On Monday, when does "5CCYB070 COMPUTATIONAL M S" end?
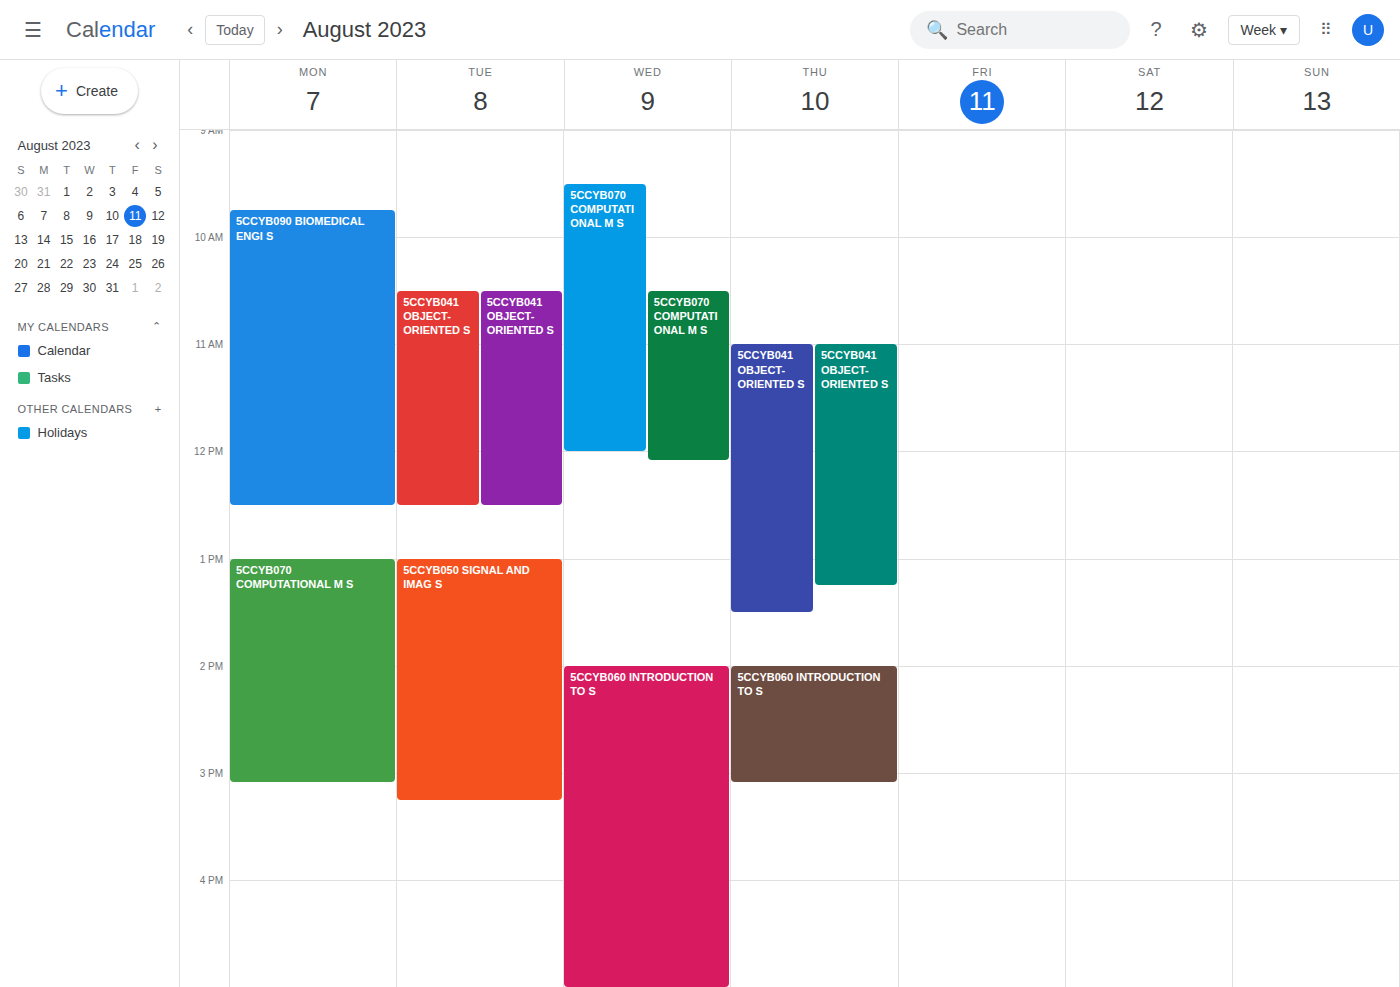
15:05